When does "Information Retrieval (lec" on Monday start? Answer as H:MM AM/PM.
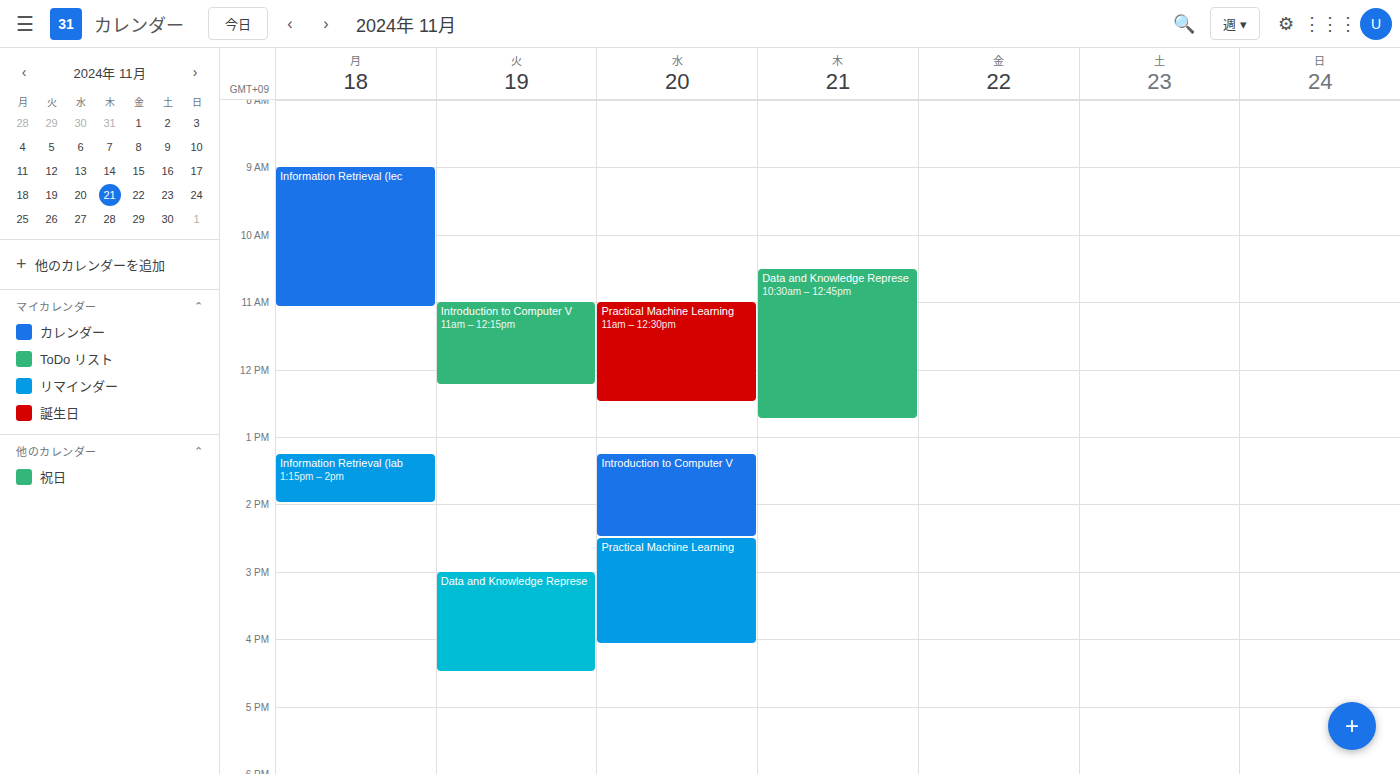
9:00 AM